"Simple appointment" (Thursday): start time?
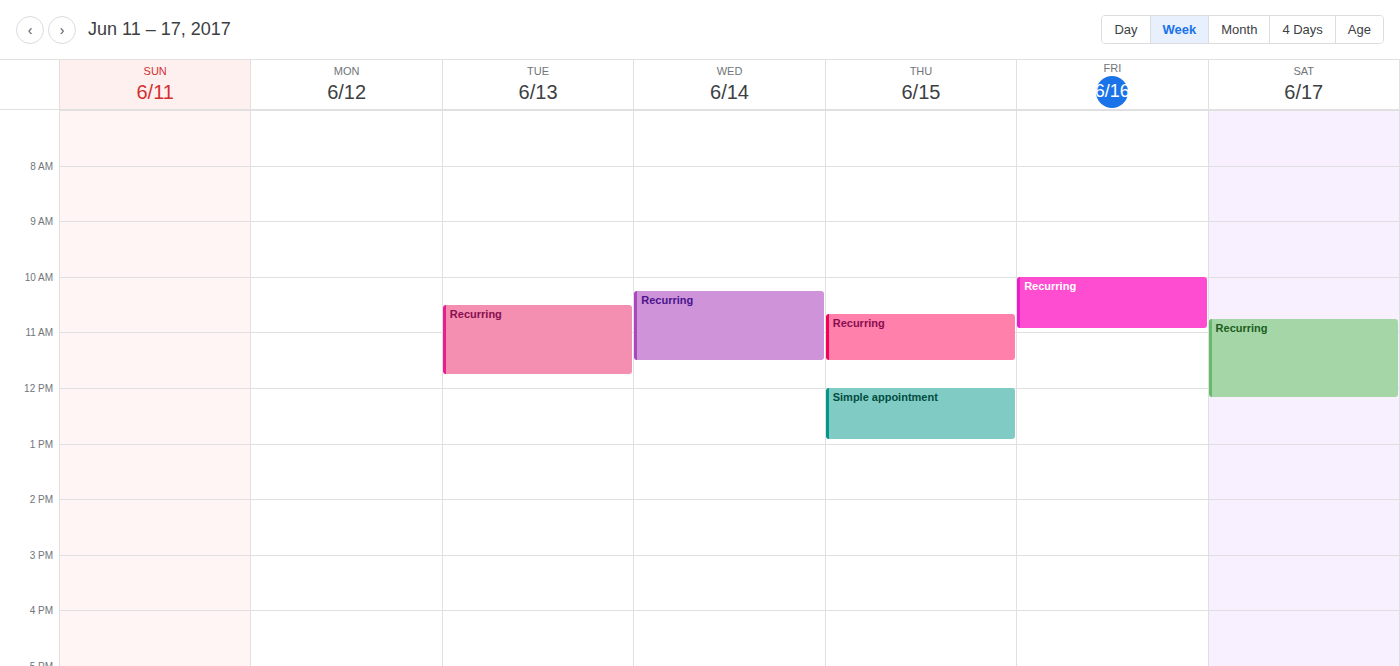
12:00 PM